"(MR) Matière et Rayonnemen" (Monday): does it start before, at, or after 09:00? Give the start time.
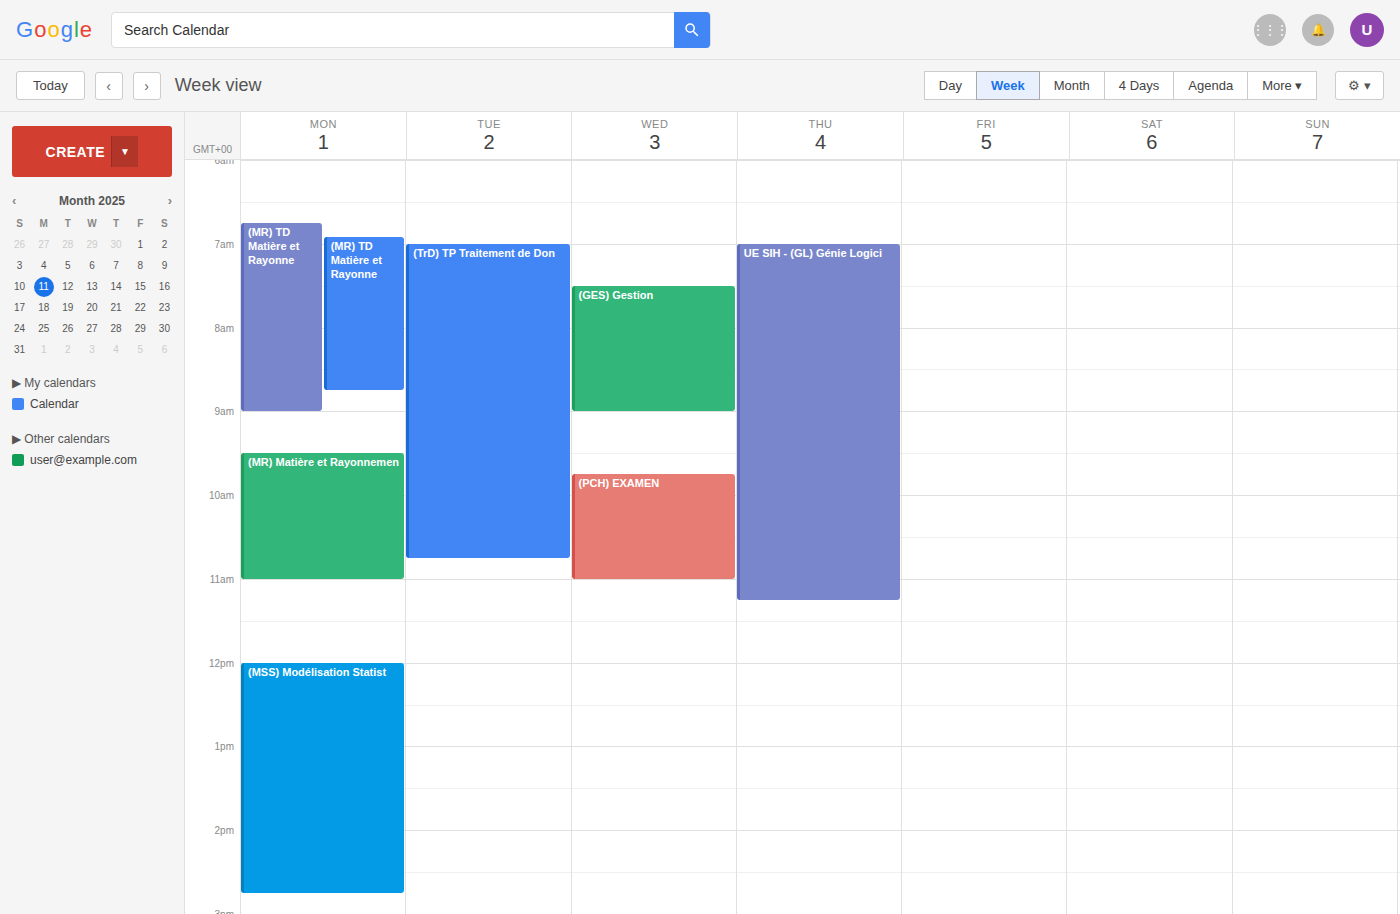
09:30 -- after 09:00, 30 minutes below the 09:00 line.